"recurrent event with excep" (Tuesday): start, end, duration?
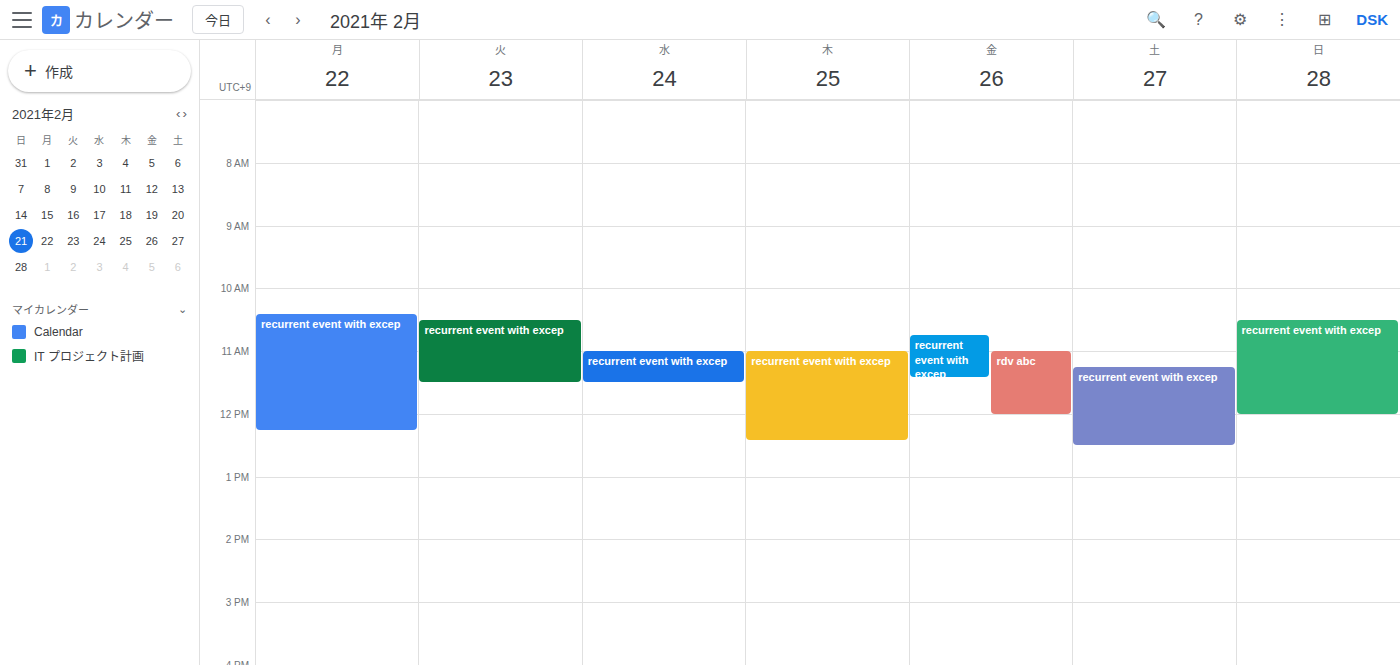
10:30 AM to 11:30 AM, 1 hour